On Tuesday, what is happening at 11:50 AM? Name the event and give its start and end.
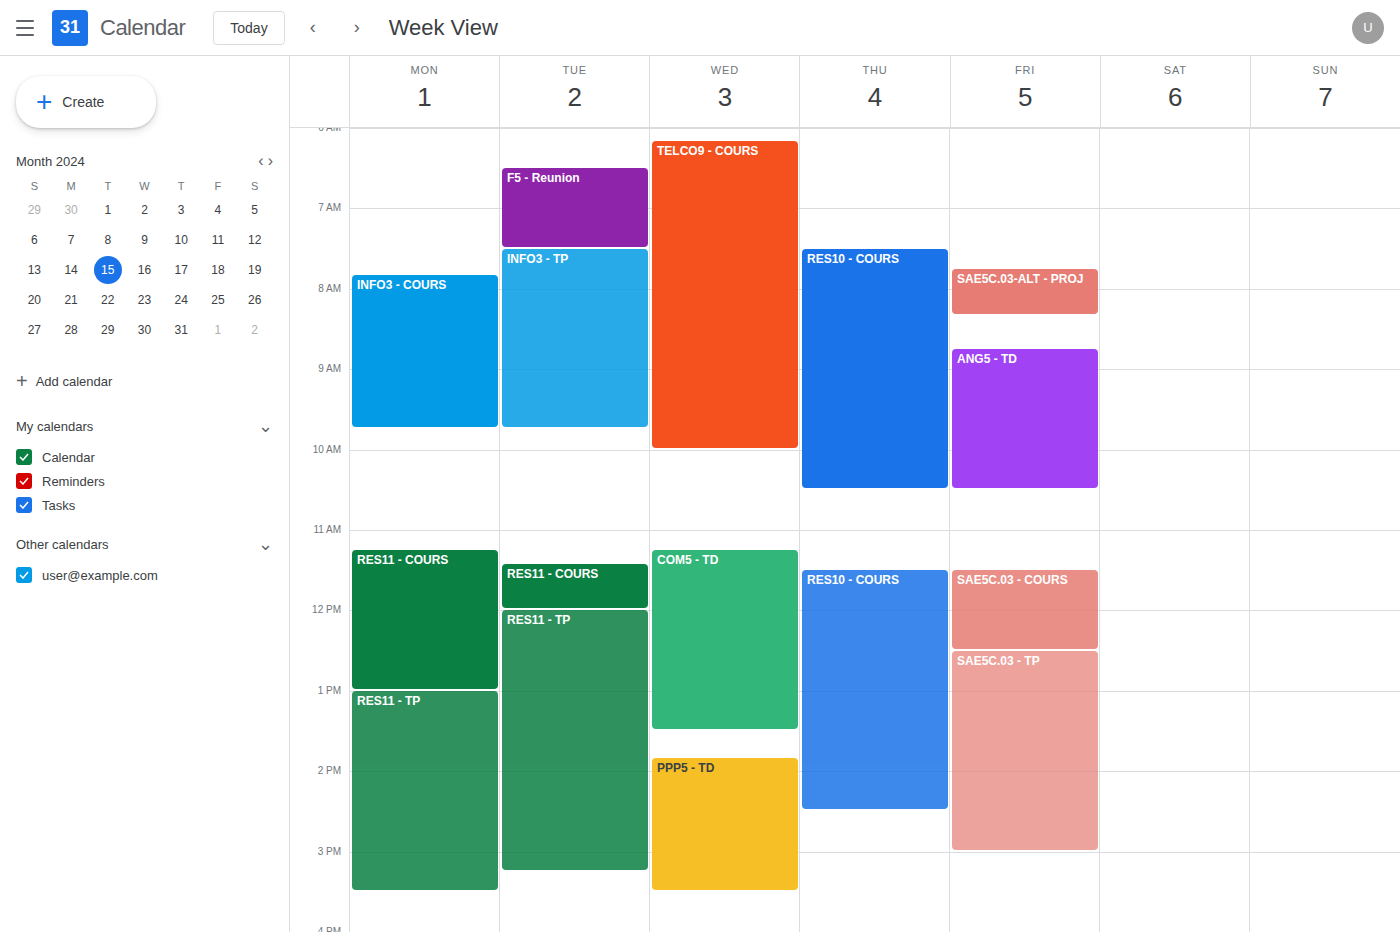
"RES11 - COURS", 11:25 AM to 12:00 PM